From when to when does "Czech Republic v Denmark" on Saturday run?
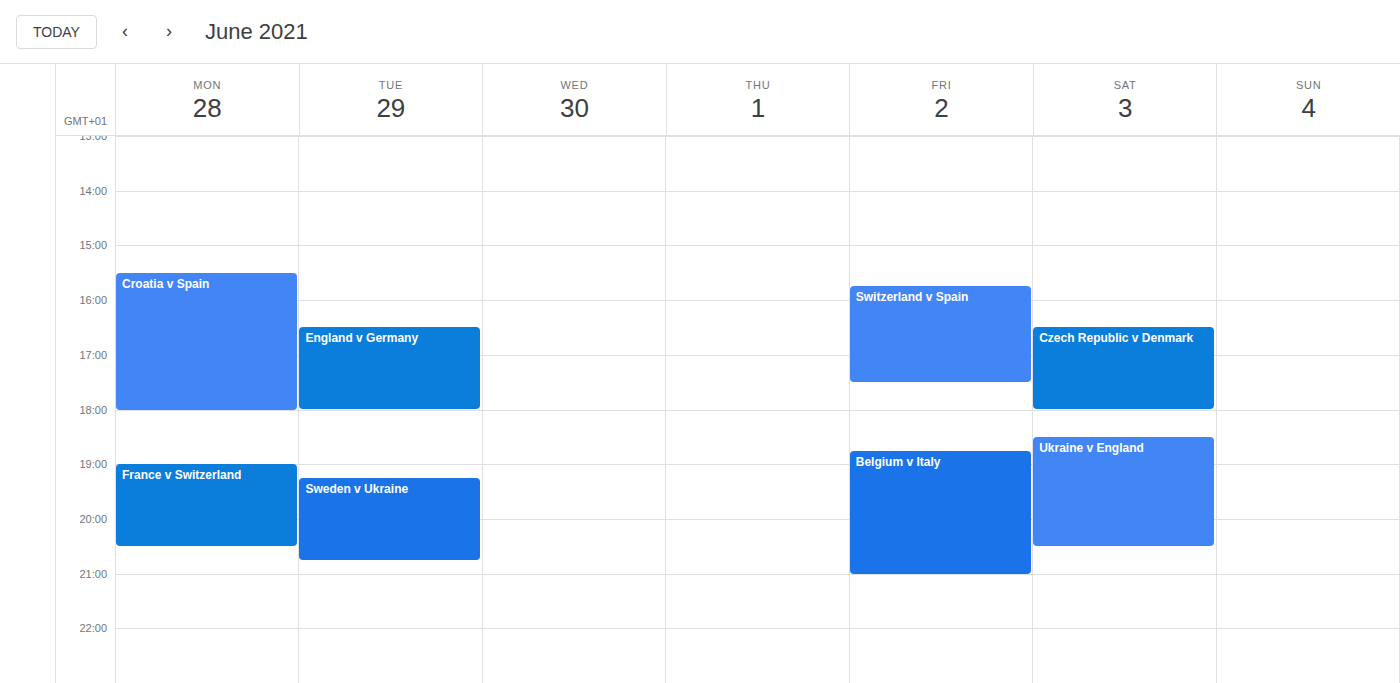
4:30 PM to 6:00 PM